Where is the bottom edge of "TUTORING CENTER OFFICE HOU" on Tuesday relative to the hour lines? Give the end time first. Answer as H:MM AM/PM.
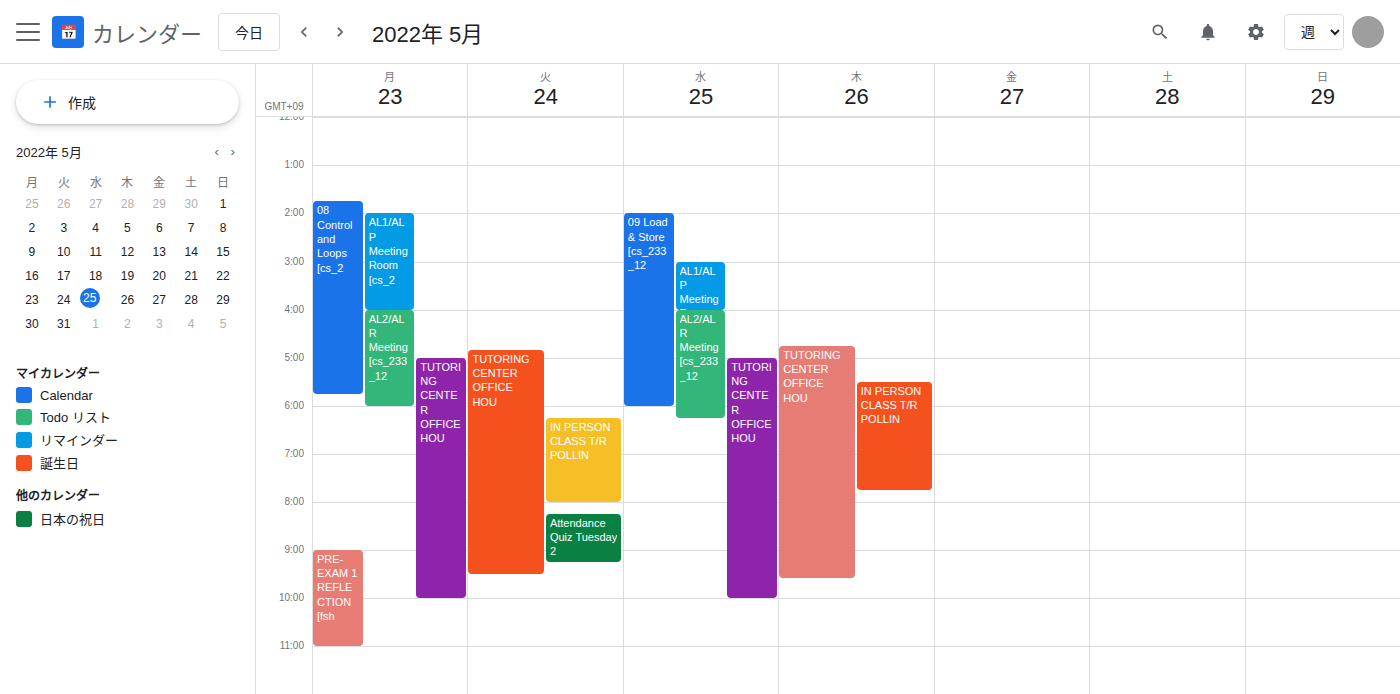
9:30 PM -- halfway between the 9 PM and 10 PM lines.